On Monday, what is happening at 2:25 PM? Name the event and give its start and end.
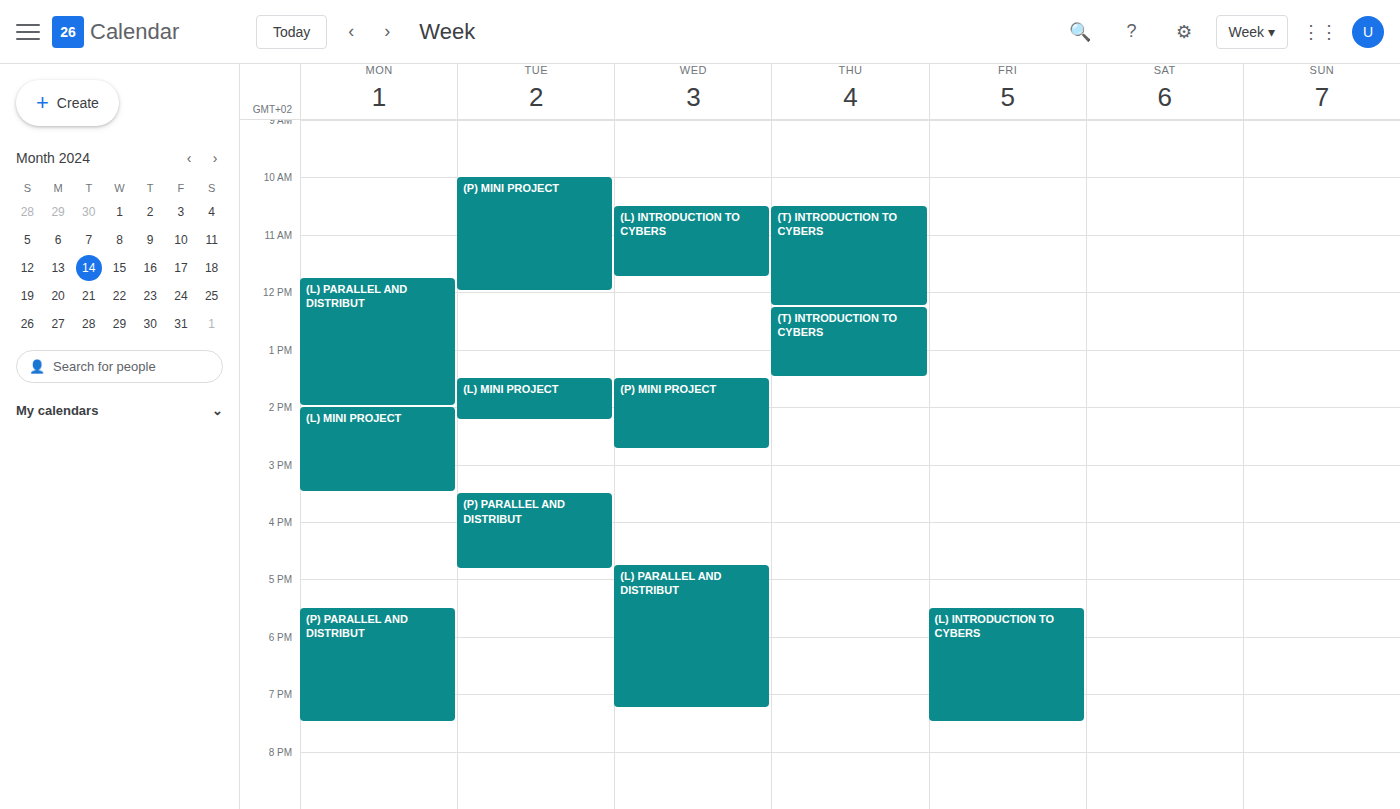
"(L) MINI PROJECT", 2:00 PM to 3:30 PM